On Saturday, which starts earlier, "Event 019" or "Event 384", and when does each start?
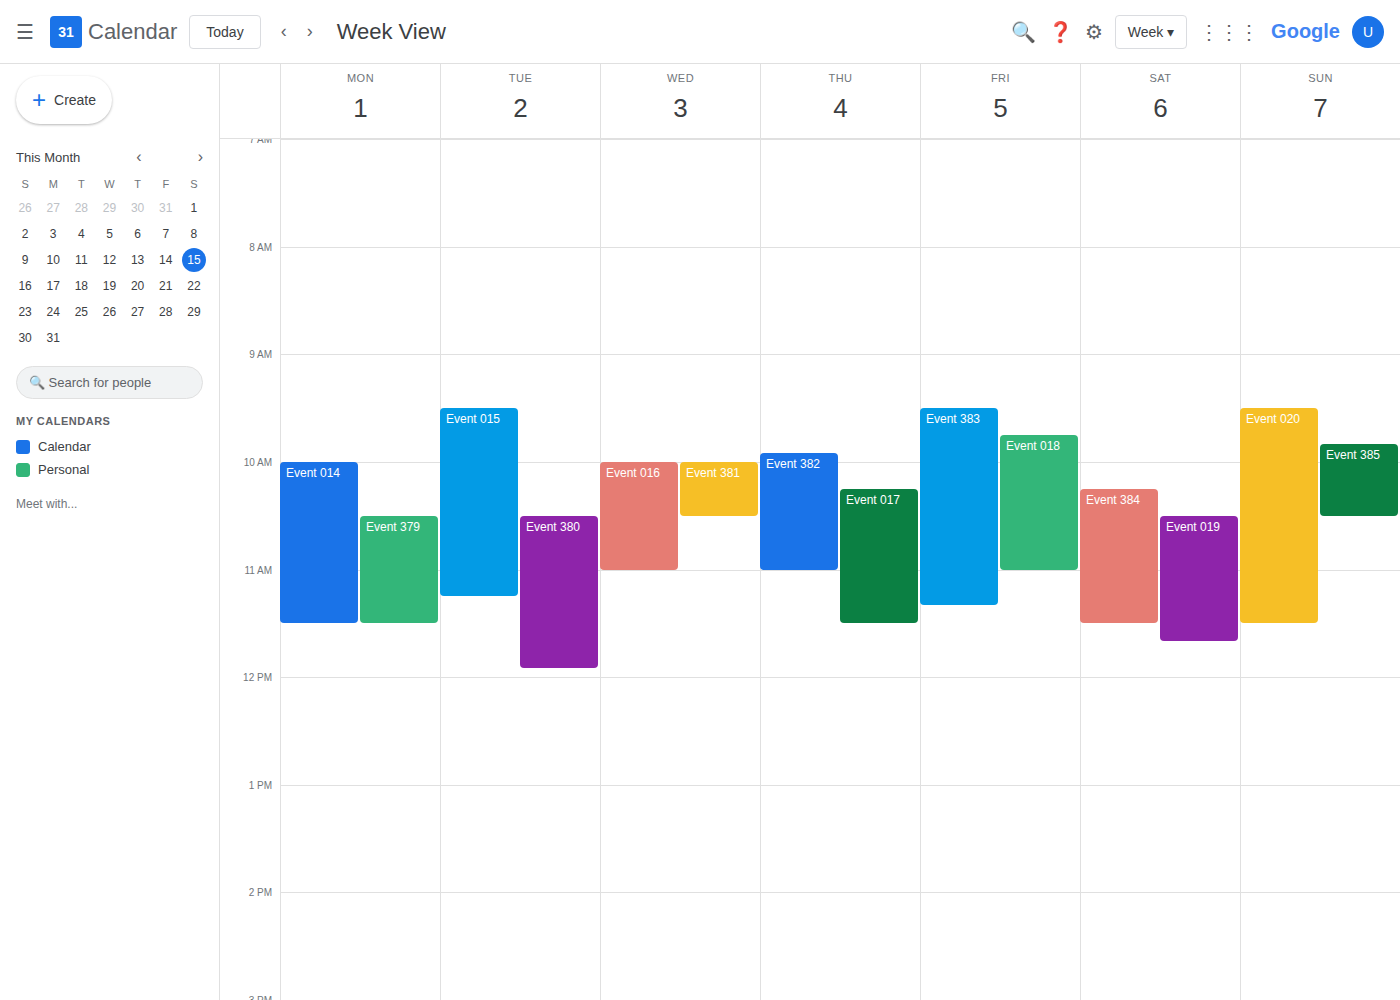
"Event 384" 10:15 AM; "Event 019" 10:30 AM.